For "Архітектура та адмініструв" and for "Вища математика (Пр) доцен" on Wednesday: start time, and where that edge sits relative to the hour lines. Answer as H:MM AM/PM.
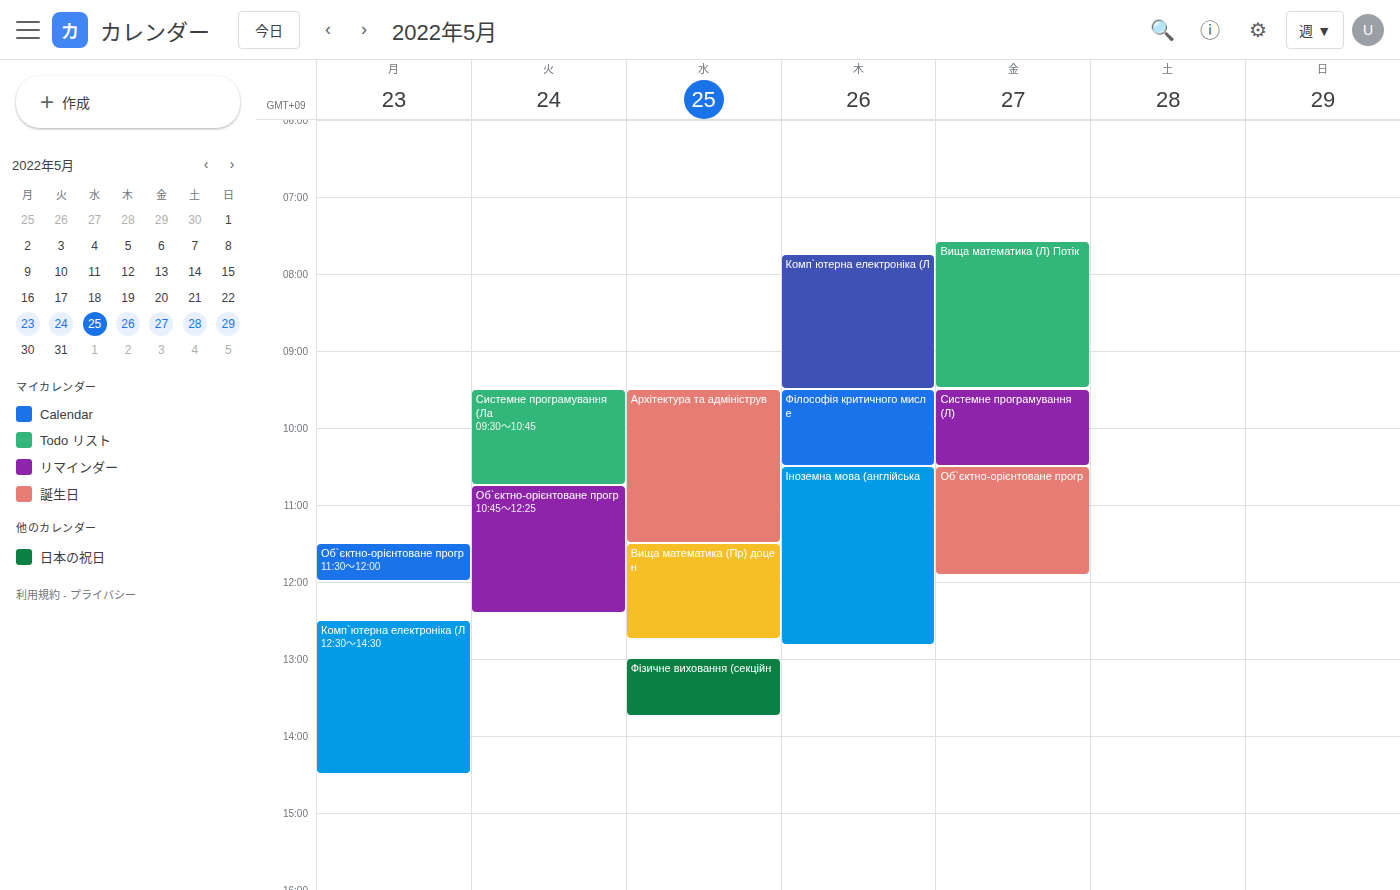
"Архітектура та адмініструв": 9:30 AM, halfway between the 9 AM and 10 AM lines. "Вища математика (Пр) доцен": 11:30 AM, halfway between the 11 AM and 12 PM lines.